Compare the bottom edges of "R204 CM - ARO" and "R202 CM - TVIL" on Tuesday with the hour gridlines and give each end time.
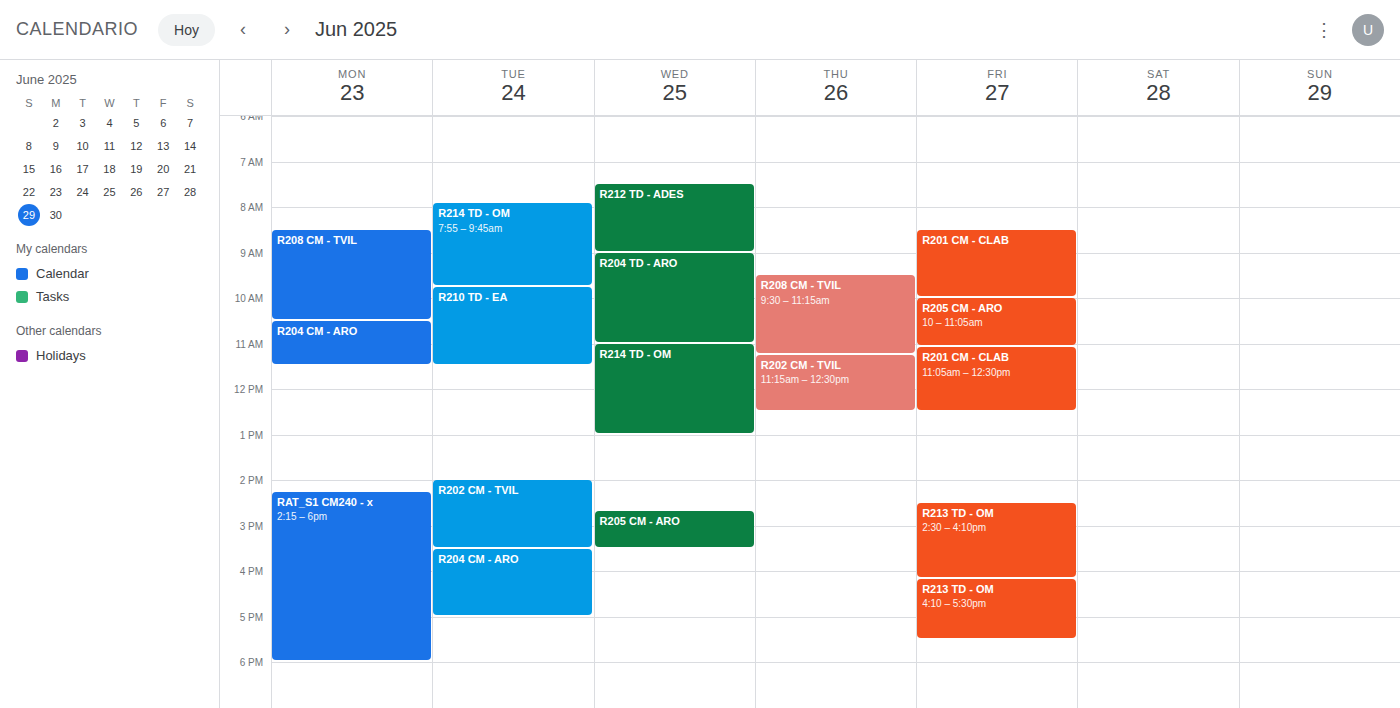
"R204 CM - ARO": 5:00 PM, exactly on the 5 PM line. "R202 CM - TVIL": 3:30 PM, halfway between the 3 PM and 4 PM lines.